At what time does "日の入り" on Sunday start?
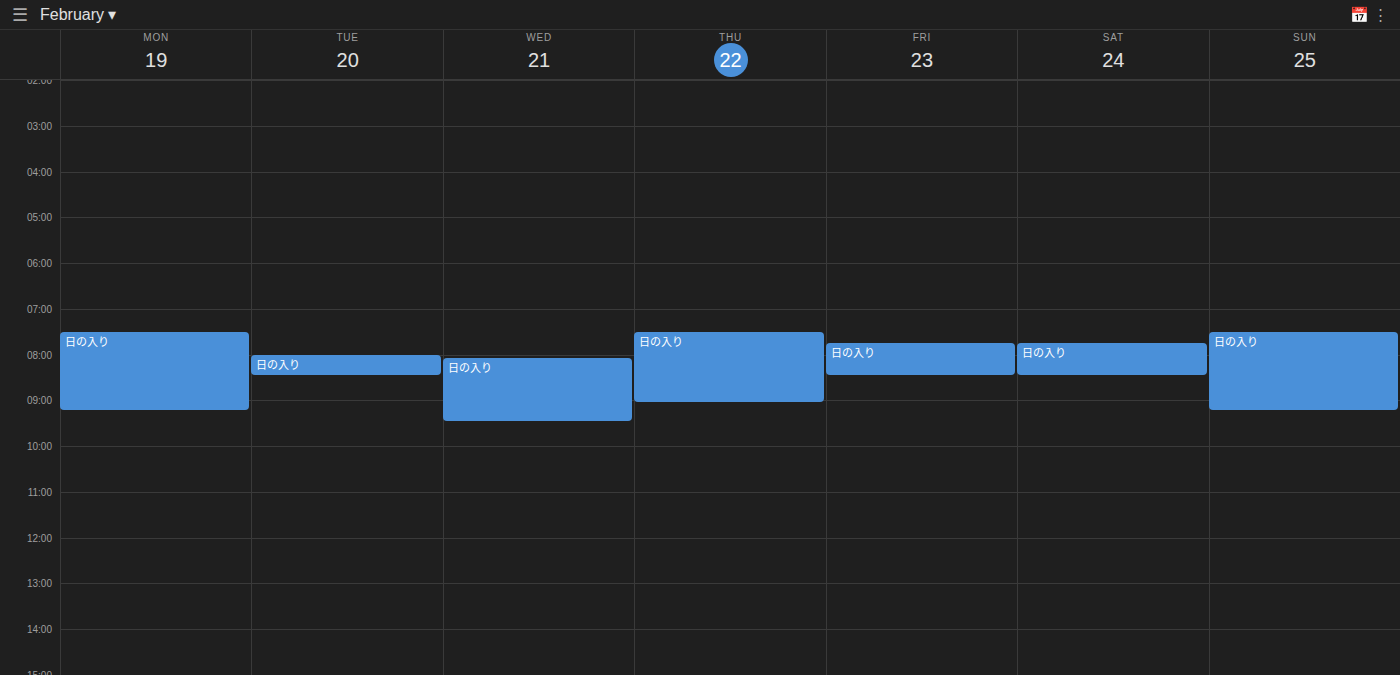
7:30 AM